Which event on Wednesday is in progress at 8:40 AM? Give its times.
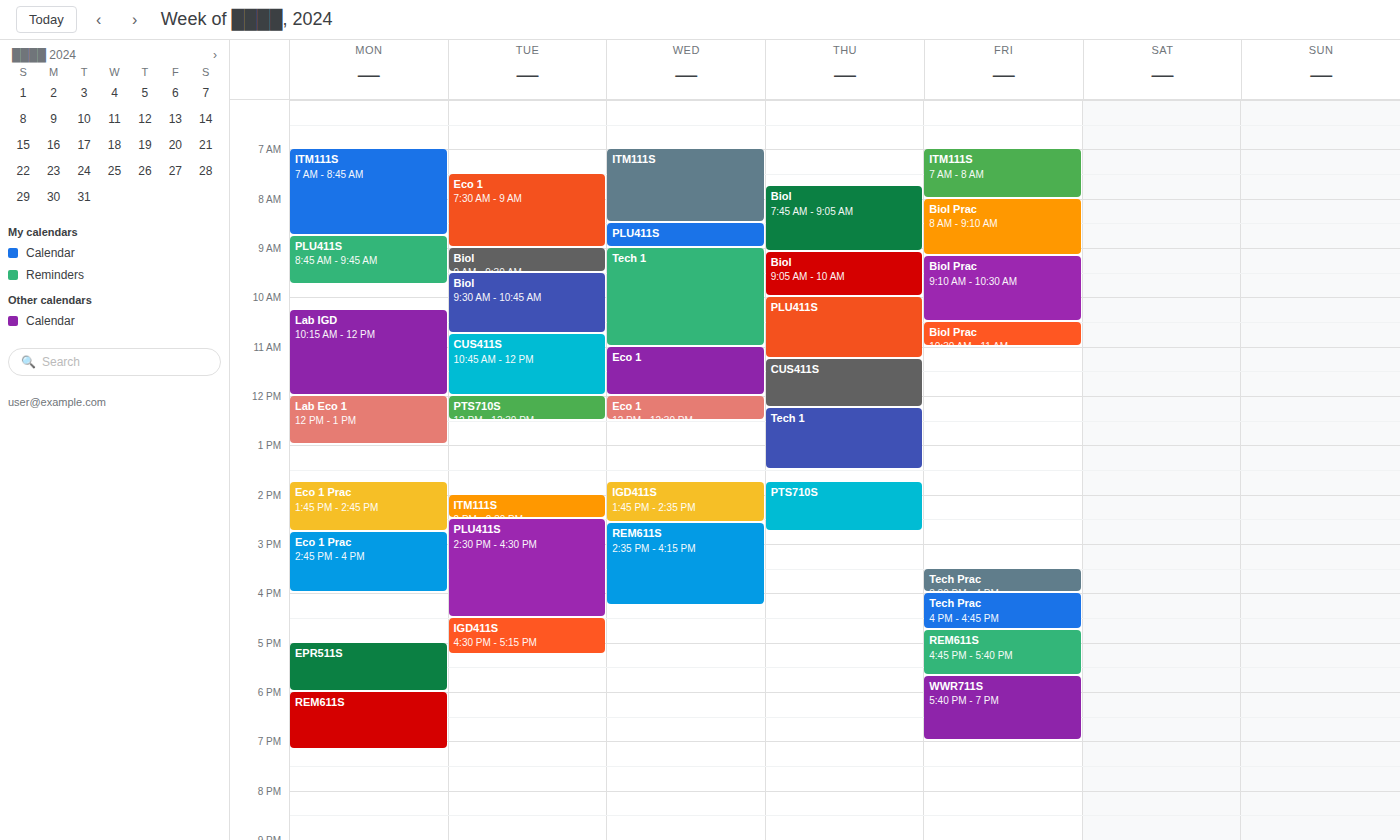
"PLU411S", 8:30 AM to 9:00 AM